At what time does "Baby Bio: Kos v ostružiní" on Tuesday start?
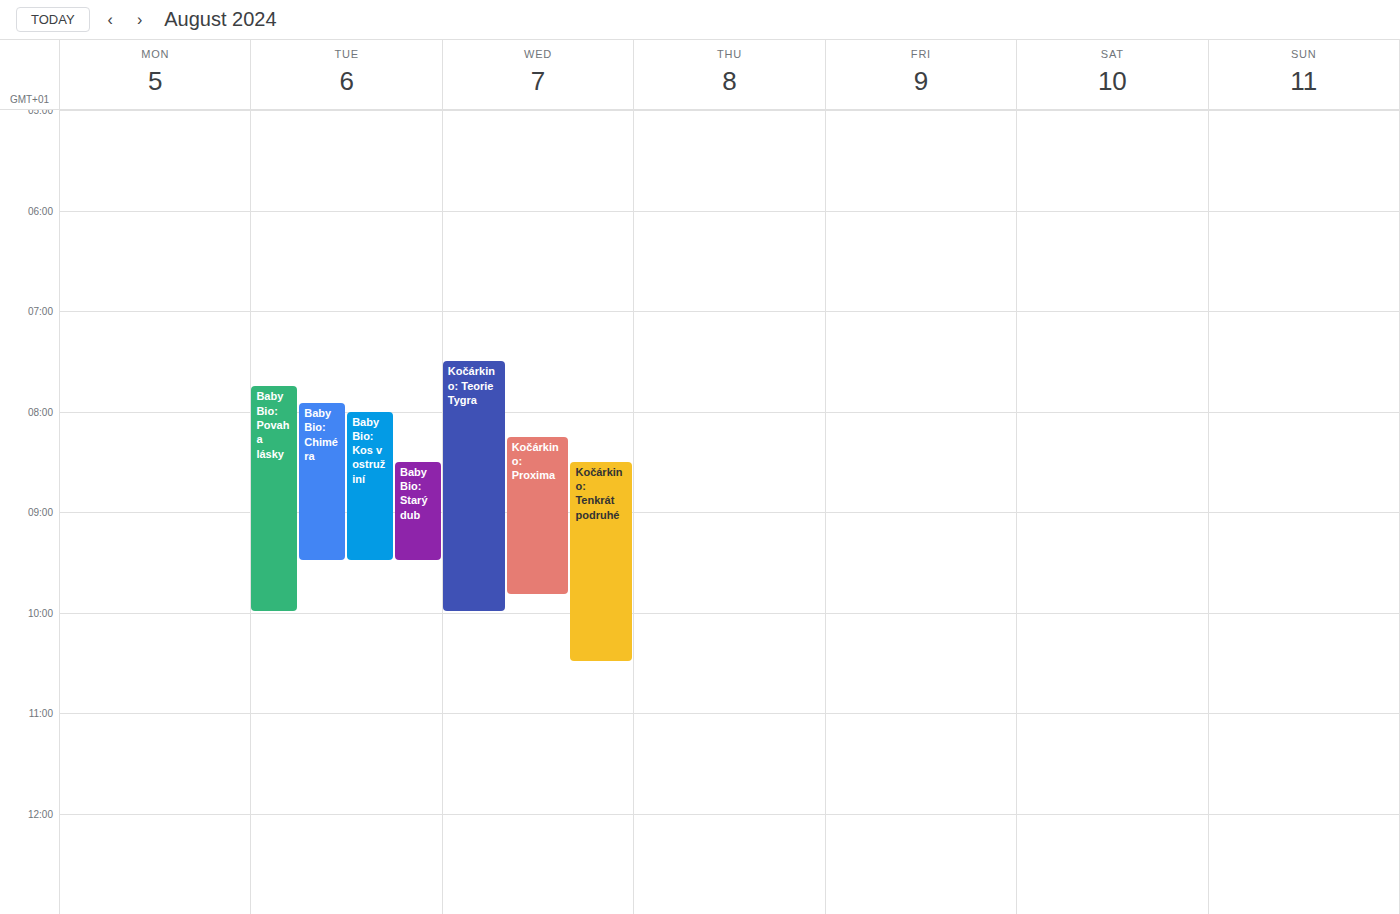
8:00 AM